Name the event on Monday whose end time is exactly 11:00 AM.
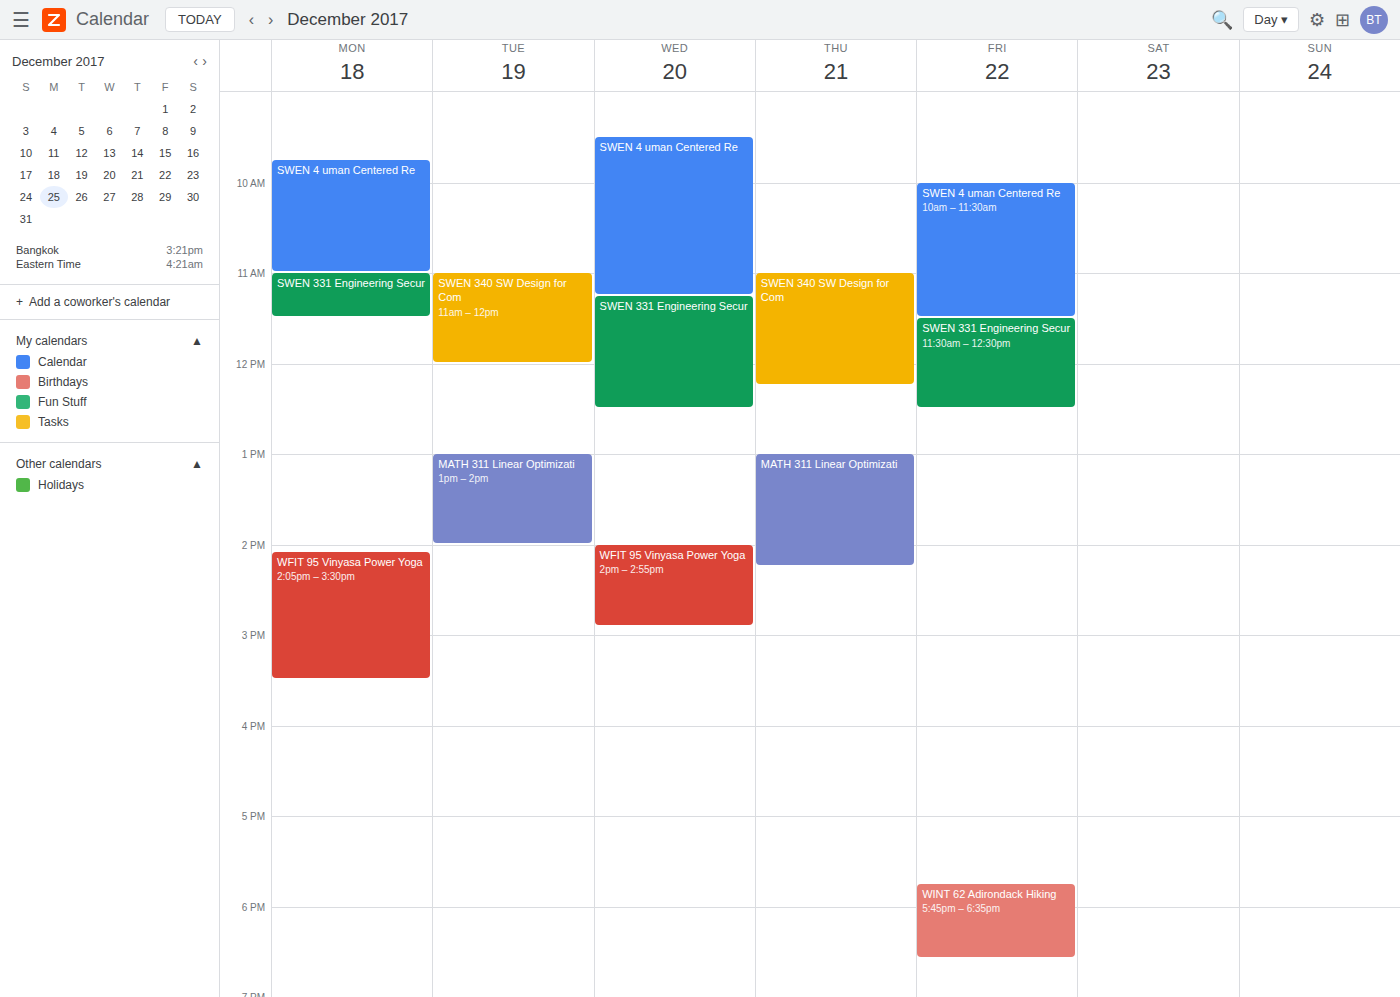
"SWEN 4 uman Centered Re"